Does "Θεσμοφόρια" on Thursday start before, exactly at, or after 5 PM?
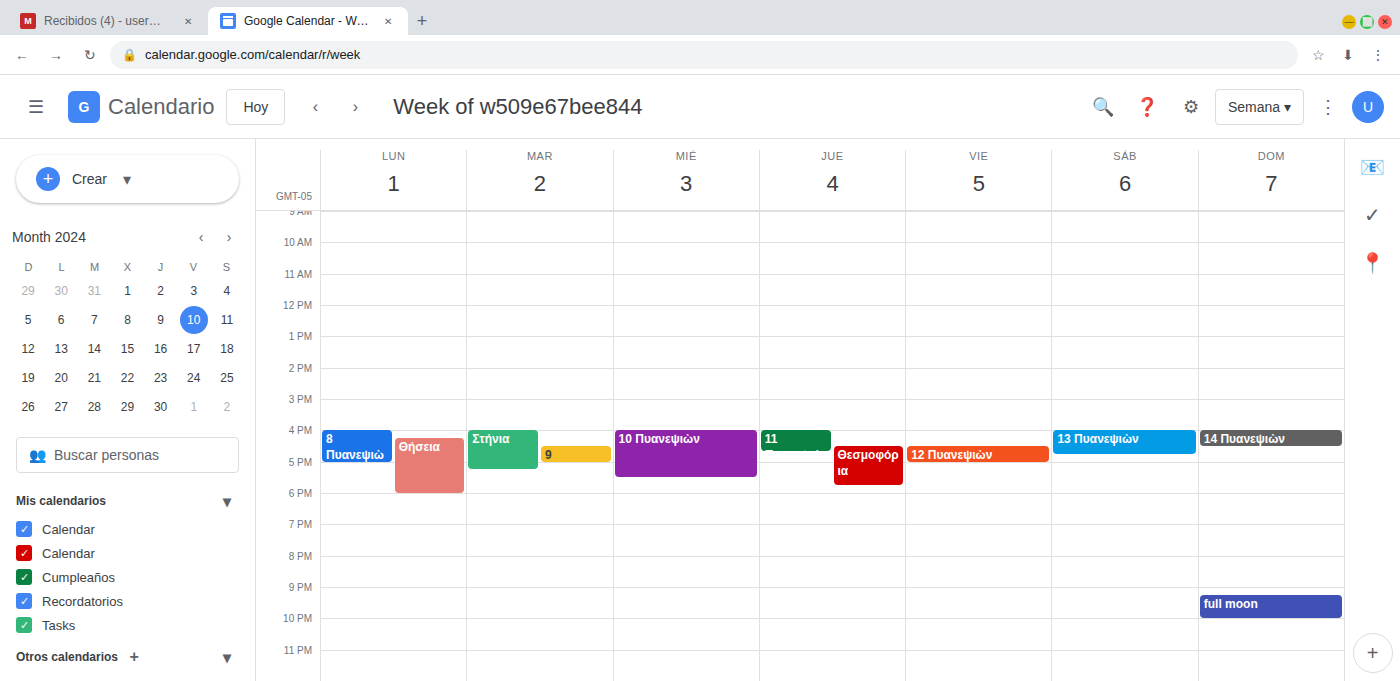
4:30 PM -- before 5 PM, 30 minutes above the 5 PM line.